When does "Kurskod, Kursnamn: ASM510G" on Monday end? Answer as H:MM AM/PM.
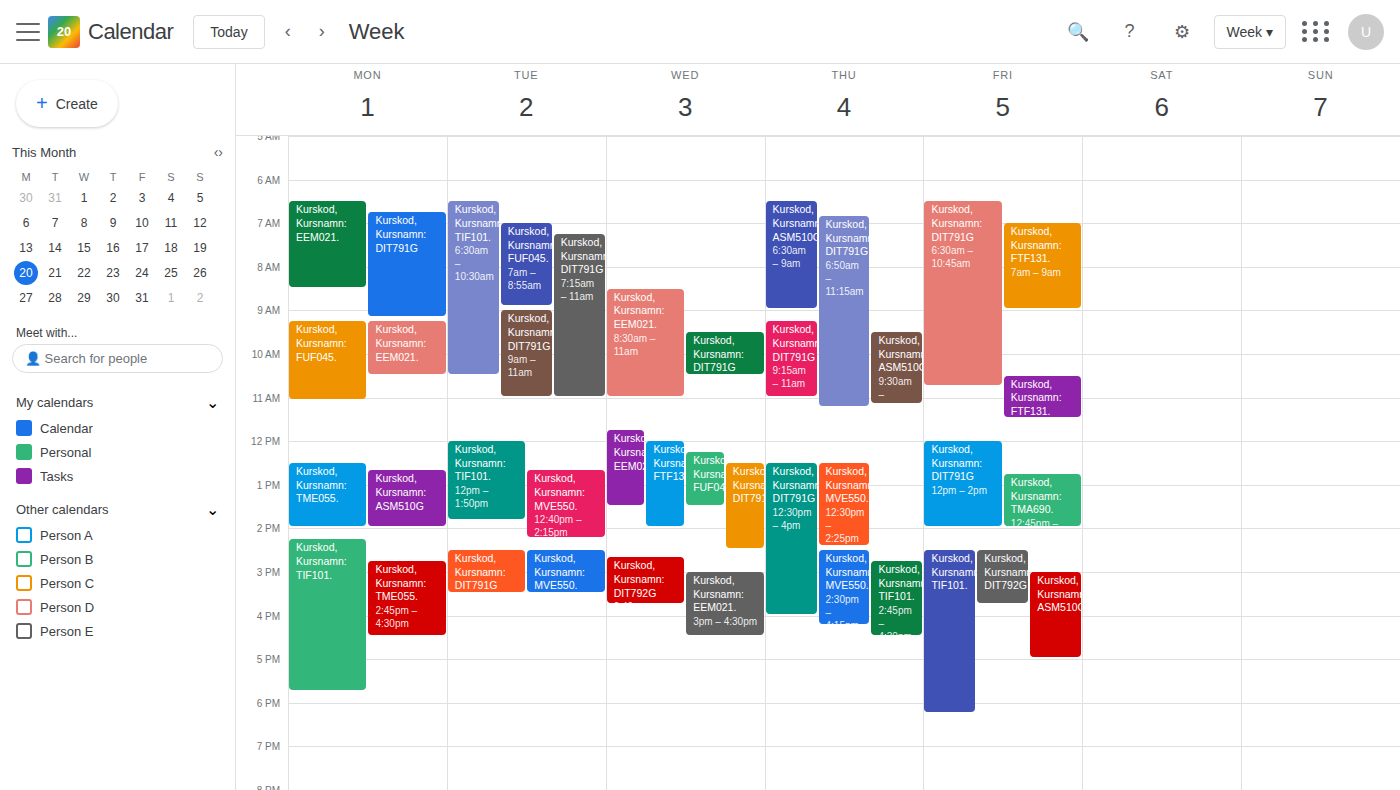
2:00 PM